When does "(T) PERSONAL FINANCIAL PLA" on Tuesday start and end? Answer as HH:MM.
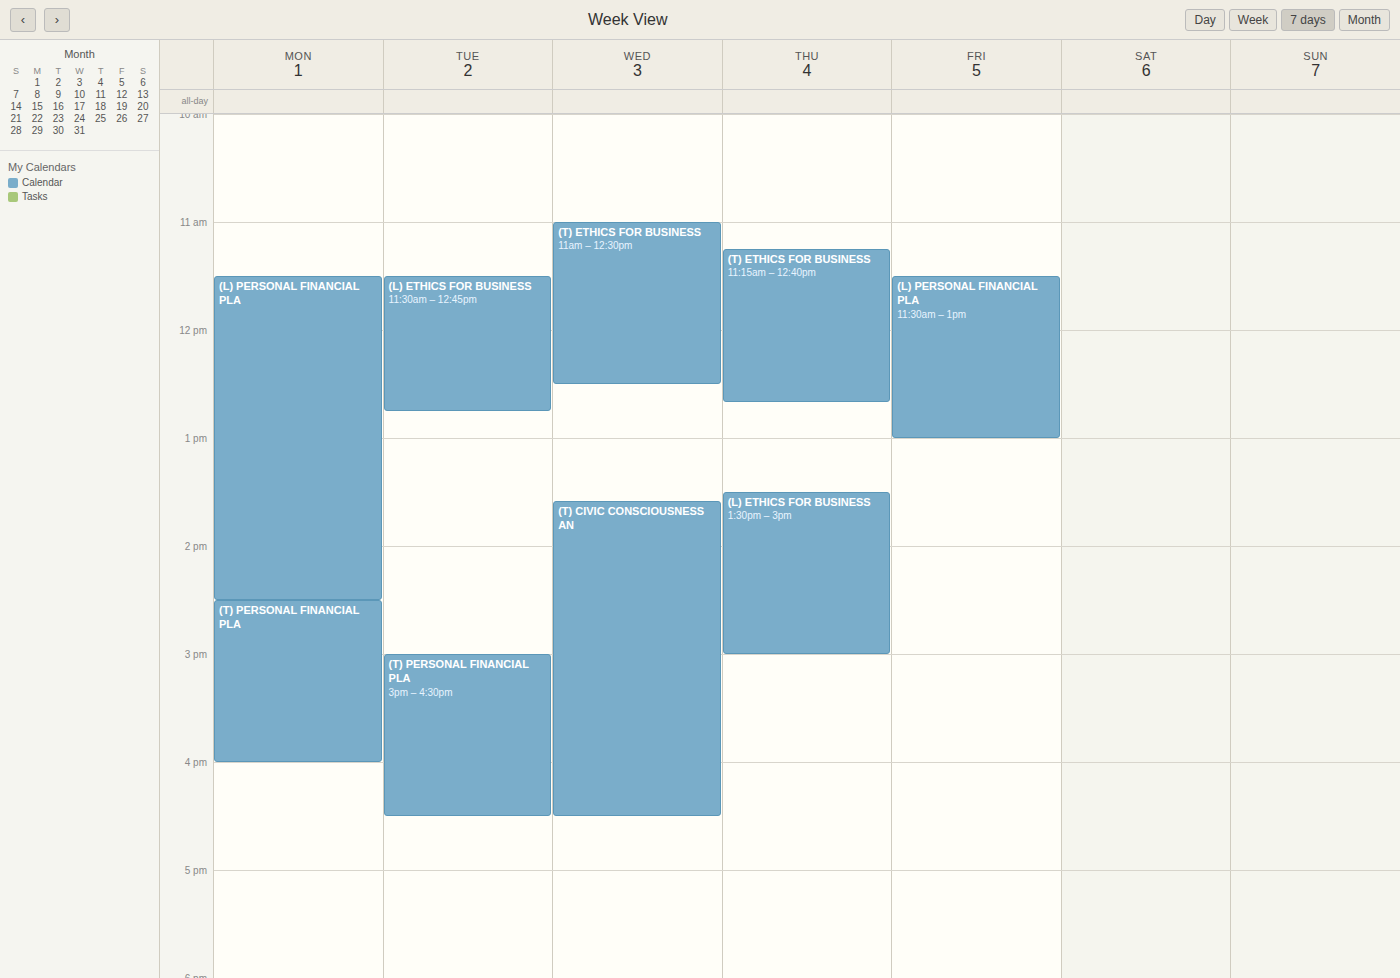
15:00 to 16:30